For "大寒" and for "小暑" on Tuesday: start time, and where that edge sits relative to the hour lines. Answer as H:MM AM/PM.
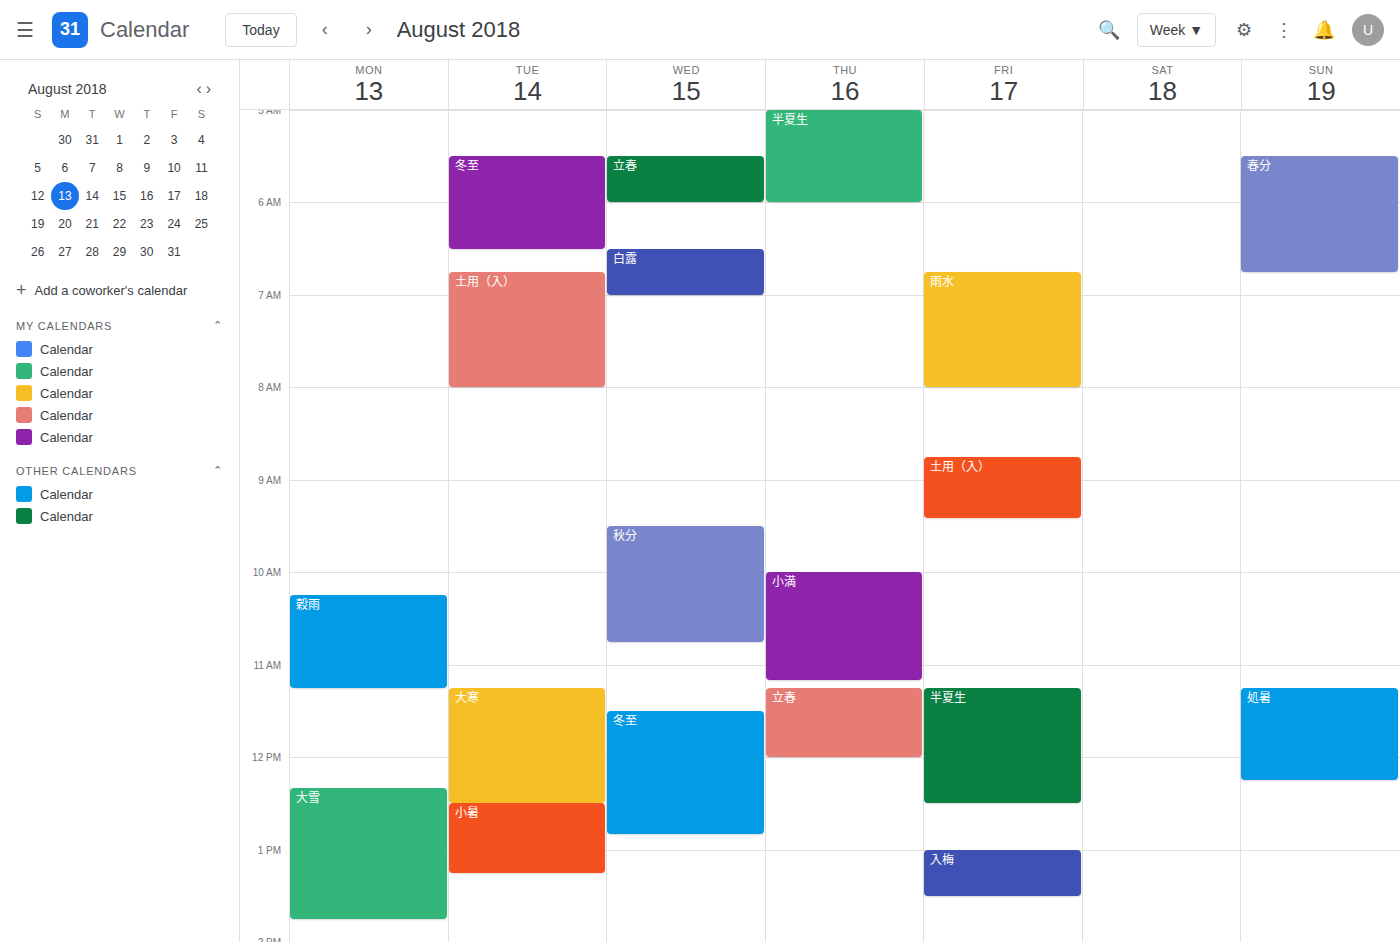
"大寒": 11:15 AM, neither: a quarter of the way from the 11 AM line to the 12 PM line. "小暑": 12:30 PM, halfway between the 12 PM and 1 PM lines.